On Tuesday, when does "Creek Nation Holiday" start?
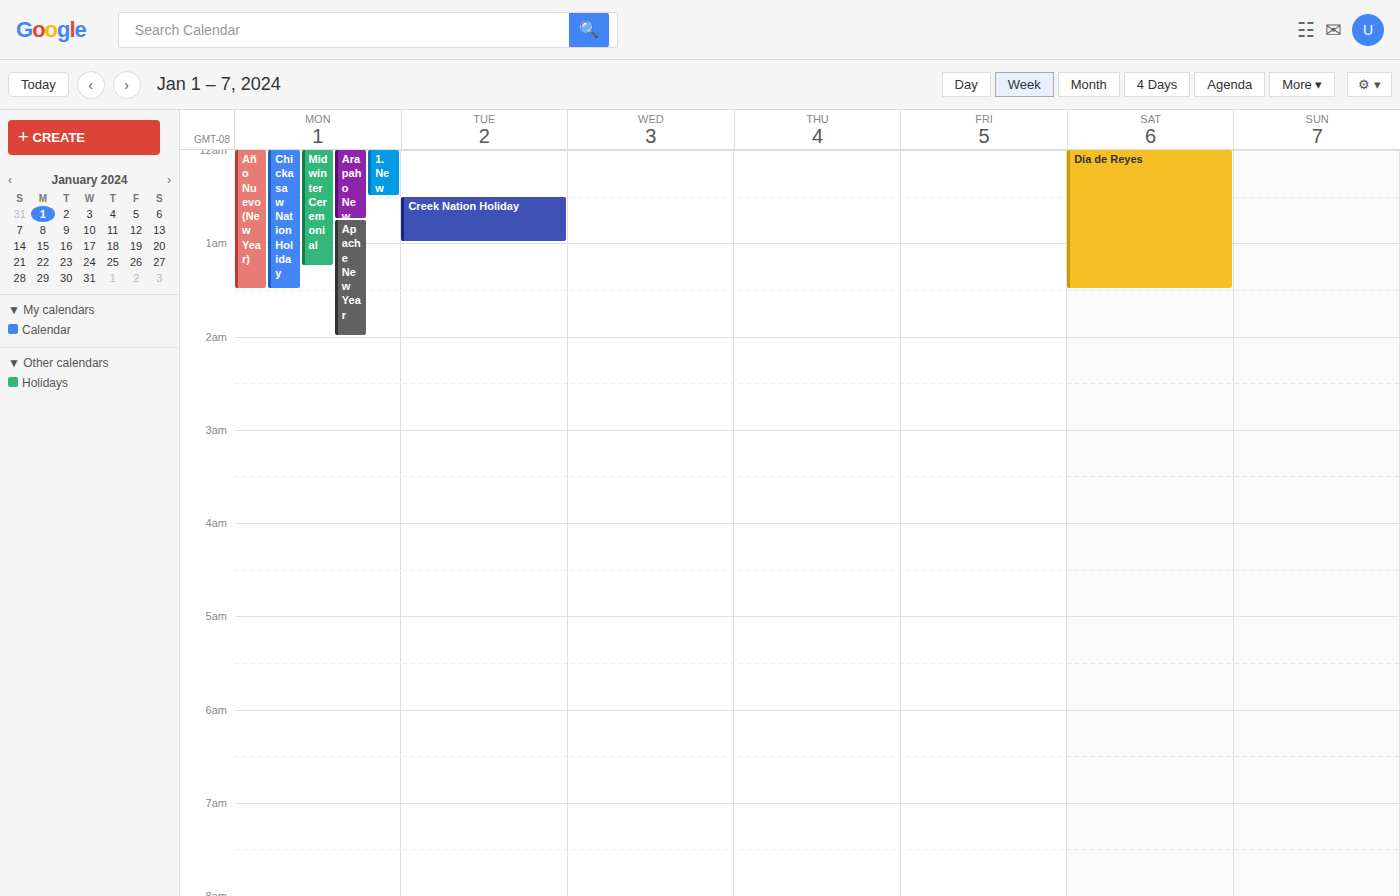
12:30 AM